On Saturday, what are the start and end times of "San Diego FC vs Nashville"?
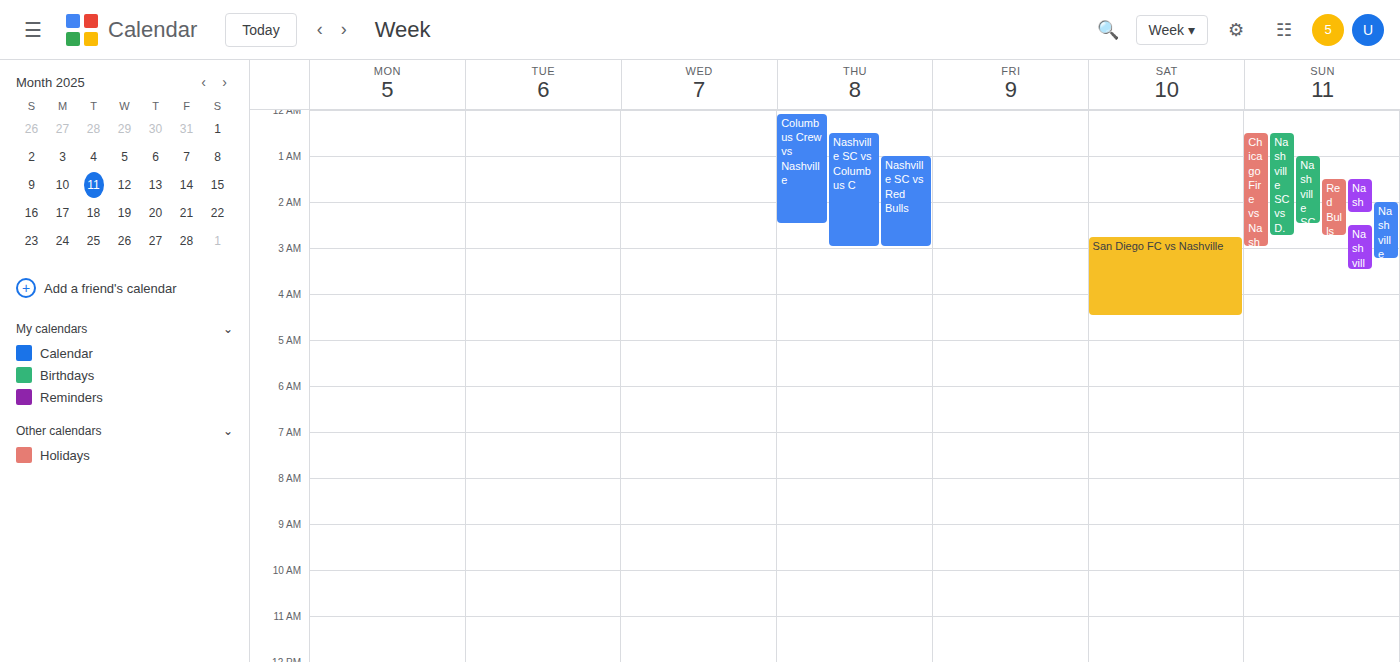
2:45 AM to 4:30 AM